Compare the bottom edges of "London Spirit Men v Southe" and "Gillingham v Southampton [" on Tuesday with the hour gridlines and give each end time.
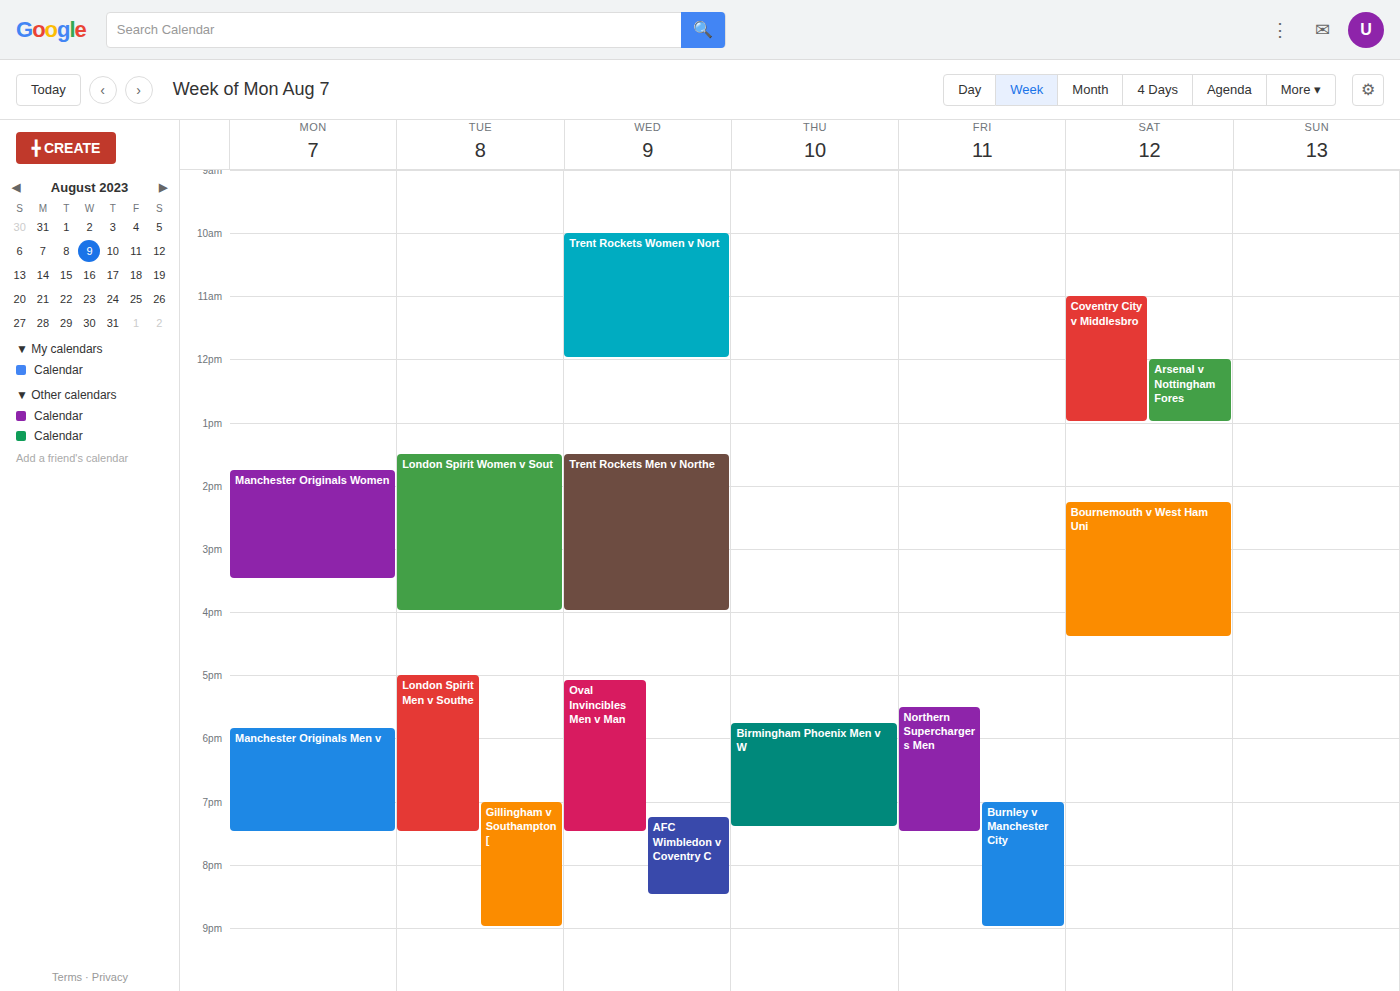
"London Spirit Men v Southe": 7:30 PM, halfway between the 7 PM and 8 PM lines. "Gillingham v Southampton [": 9:00 PM, exactly on the 9 PM line.